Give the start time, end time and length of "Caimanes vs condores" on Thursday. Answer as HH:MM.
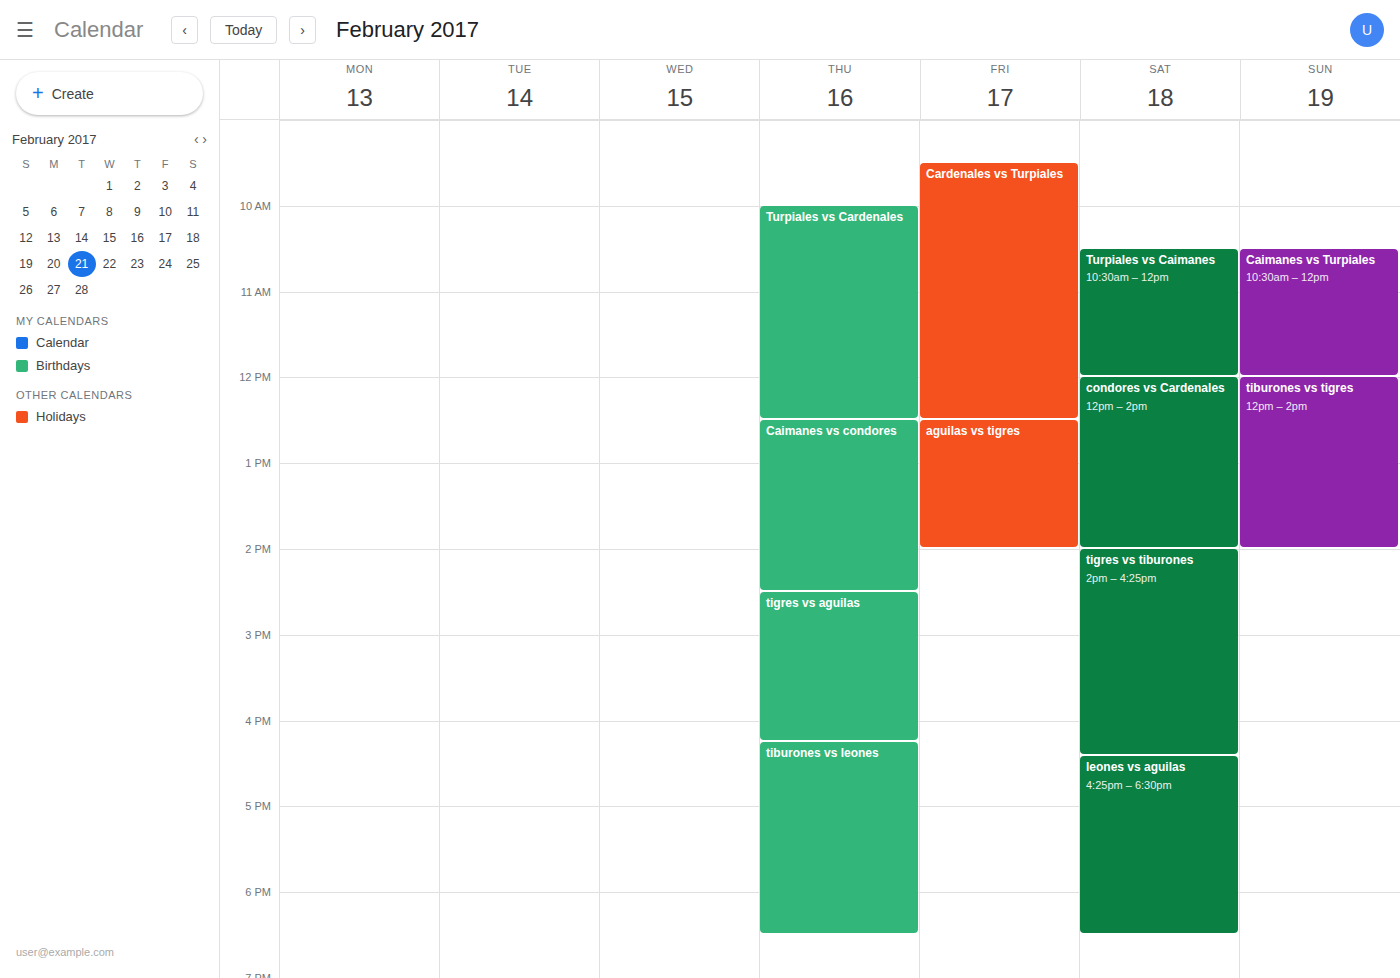
12:30 to 14:30, 2 hours